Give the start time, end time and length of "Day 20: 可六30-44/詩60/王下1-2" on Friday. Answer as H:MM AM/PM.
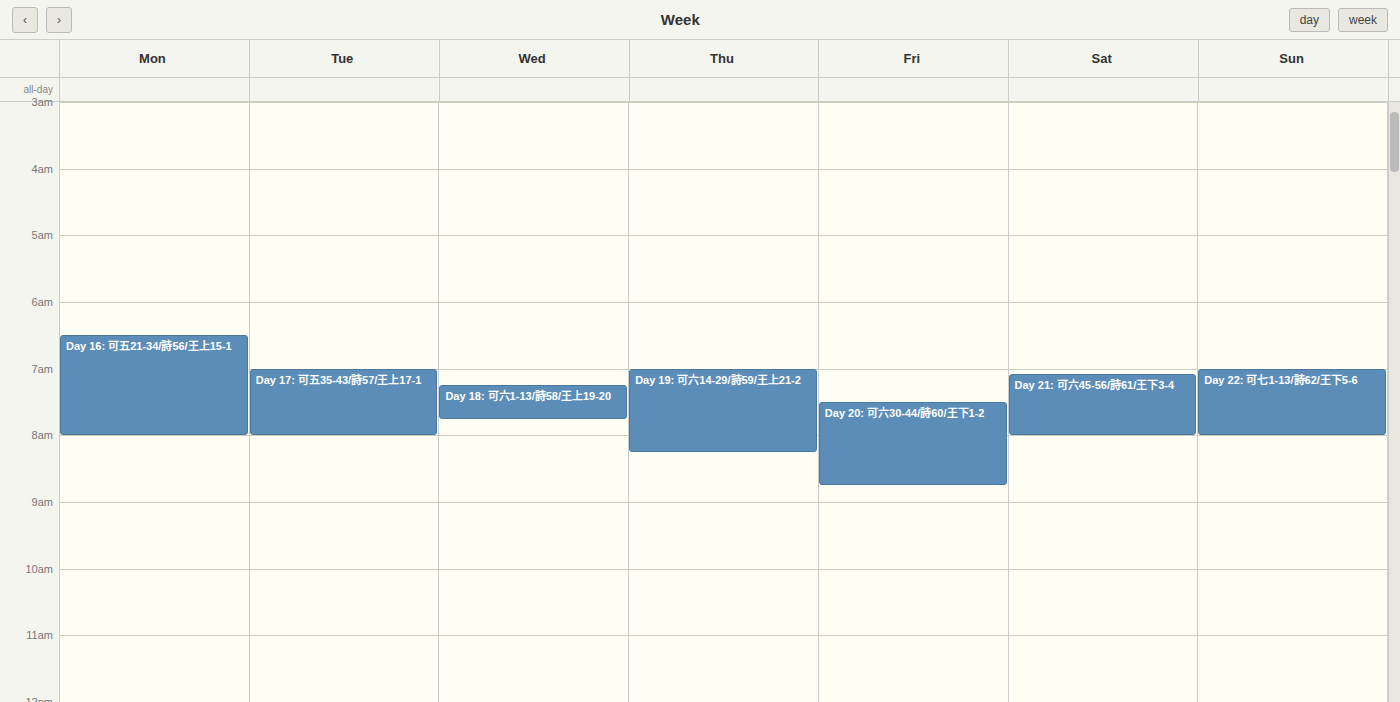
7:30 AM to 8:45 AM, 1 hour 15 minutes